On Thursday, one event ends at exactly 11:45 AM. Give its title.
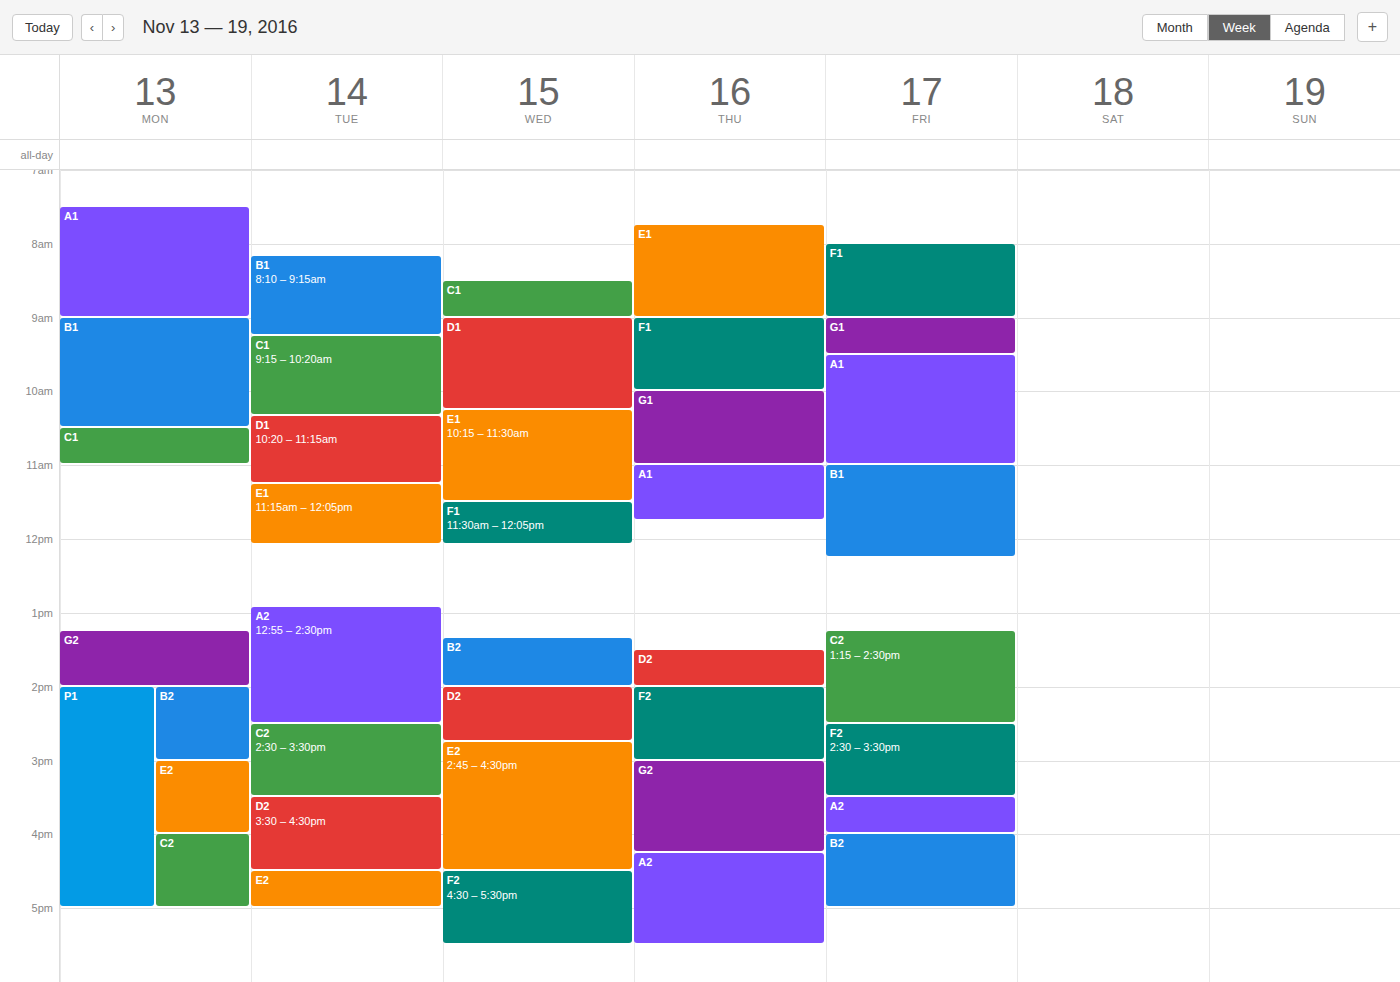
"A1"